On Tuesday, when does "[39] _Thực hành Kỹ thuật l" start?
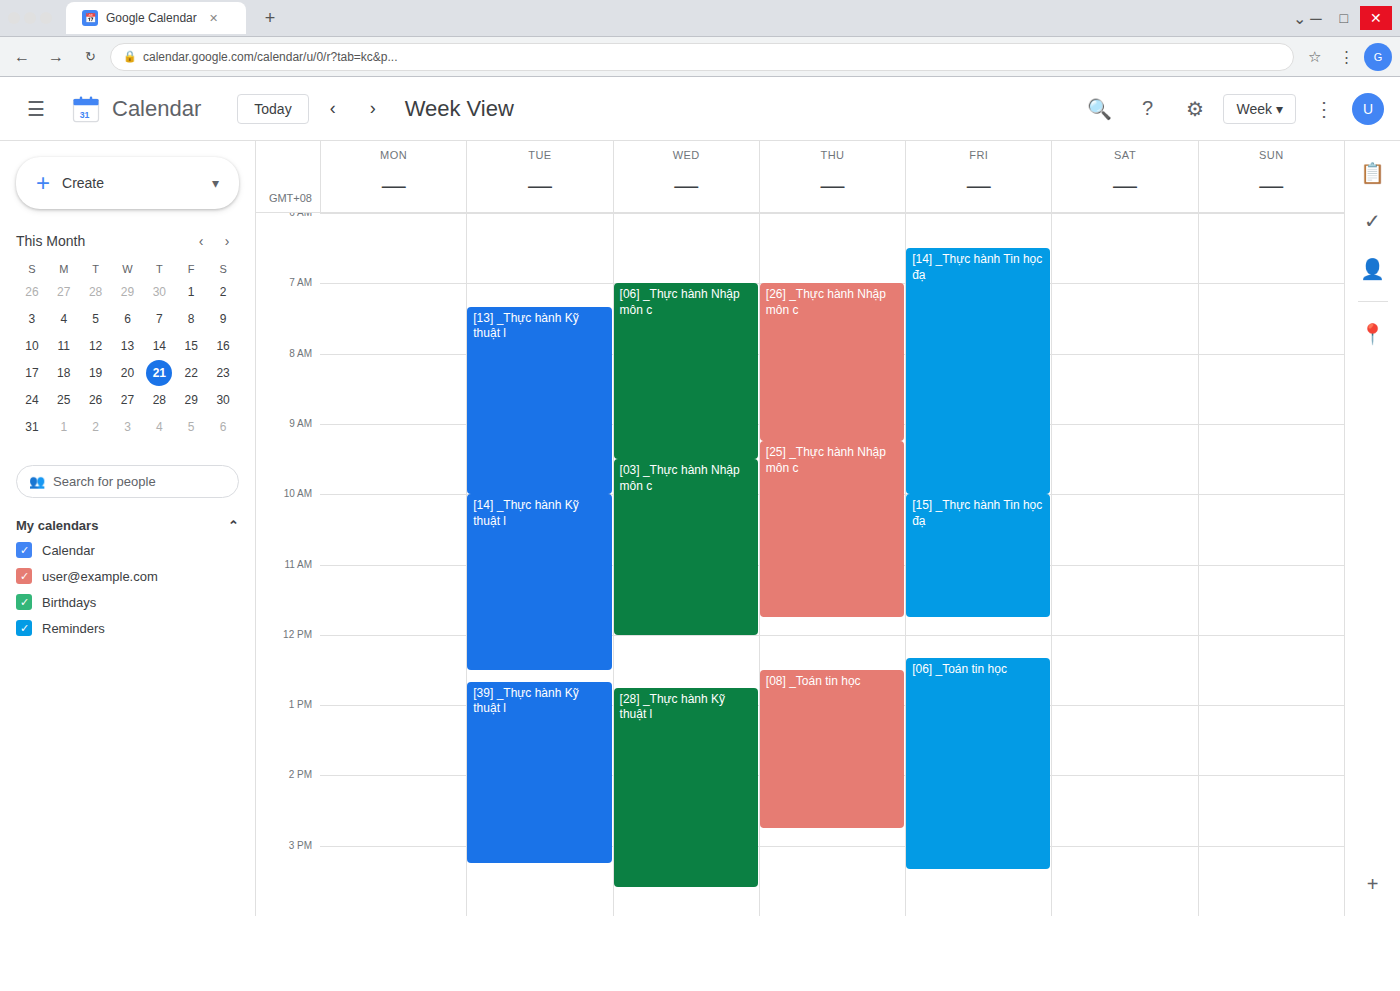
12:40 PM